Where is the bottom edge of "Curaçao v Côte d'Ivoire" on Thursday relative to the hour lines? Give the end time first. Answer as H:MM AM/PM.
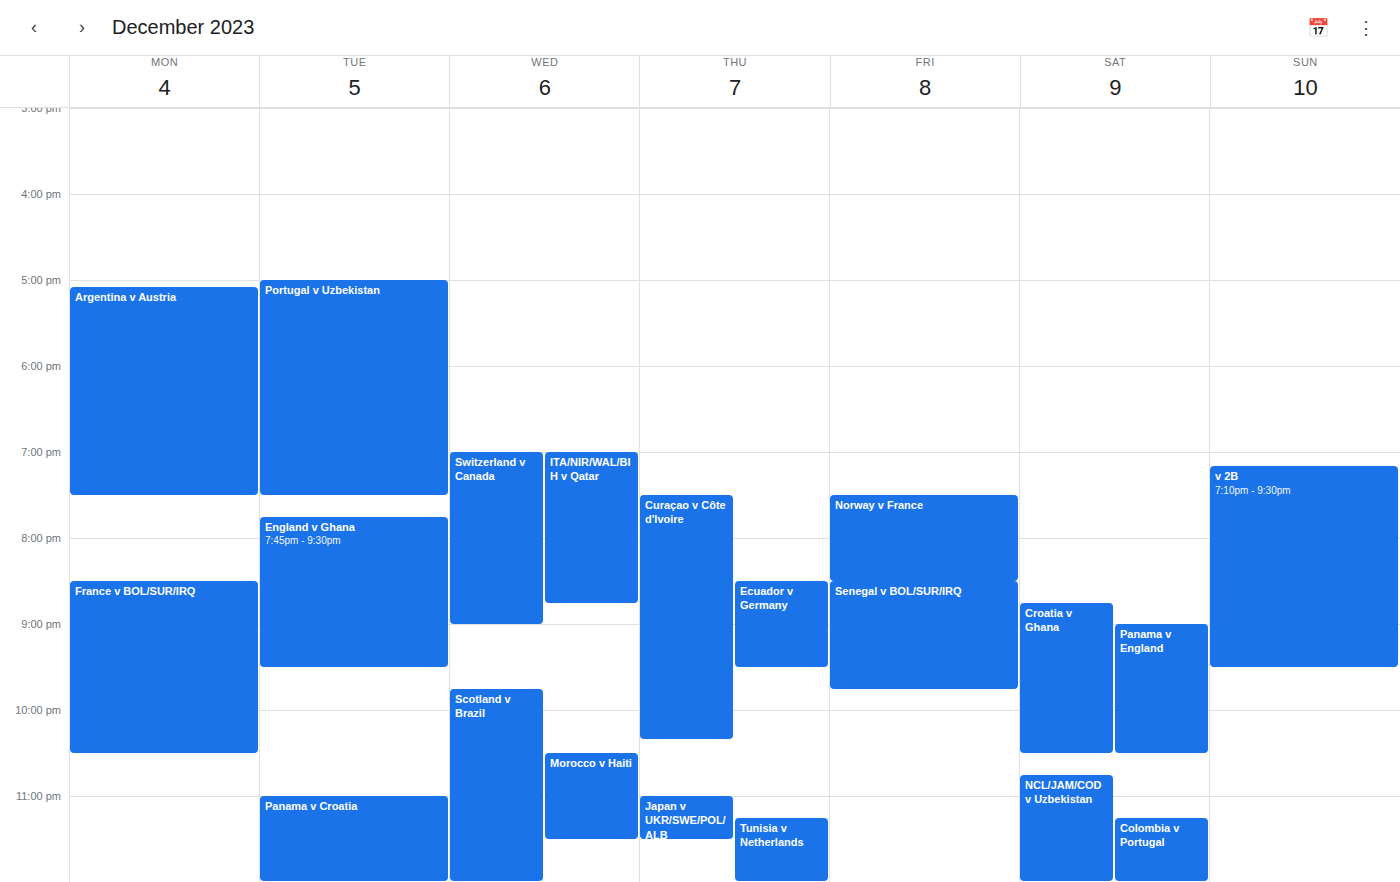
10:20 PM -- neither: 20 minutes below the 10 PM line and 40 minutes above the 11 PM line.